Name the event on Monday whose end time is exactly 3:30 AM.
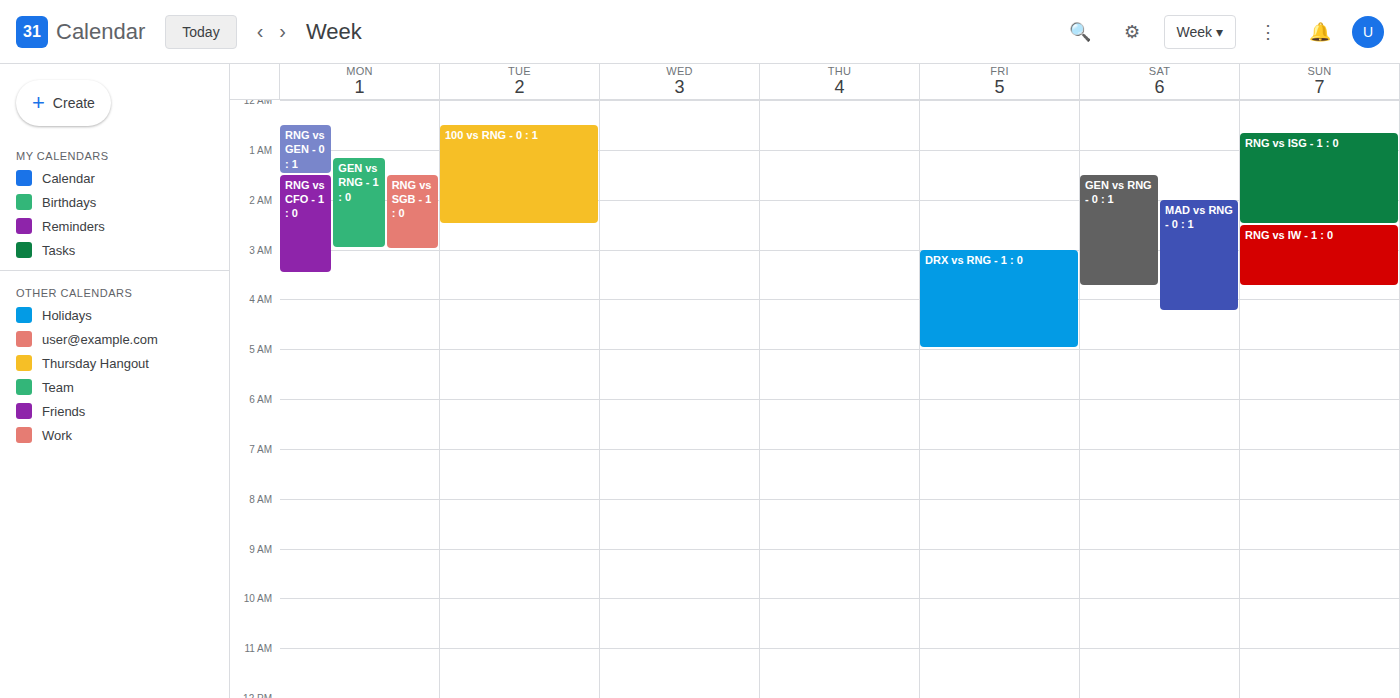
"RNG vs CFO - 1 : 0"